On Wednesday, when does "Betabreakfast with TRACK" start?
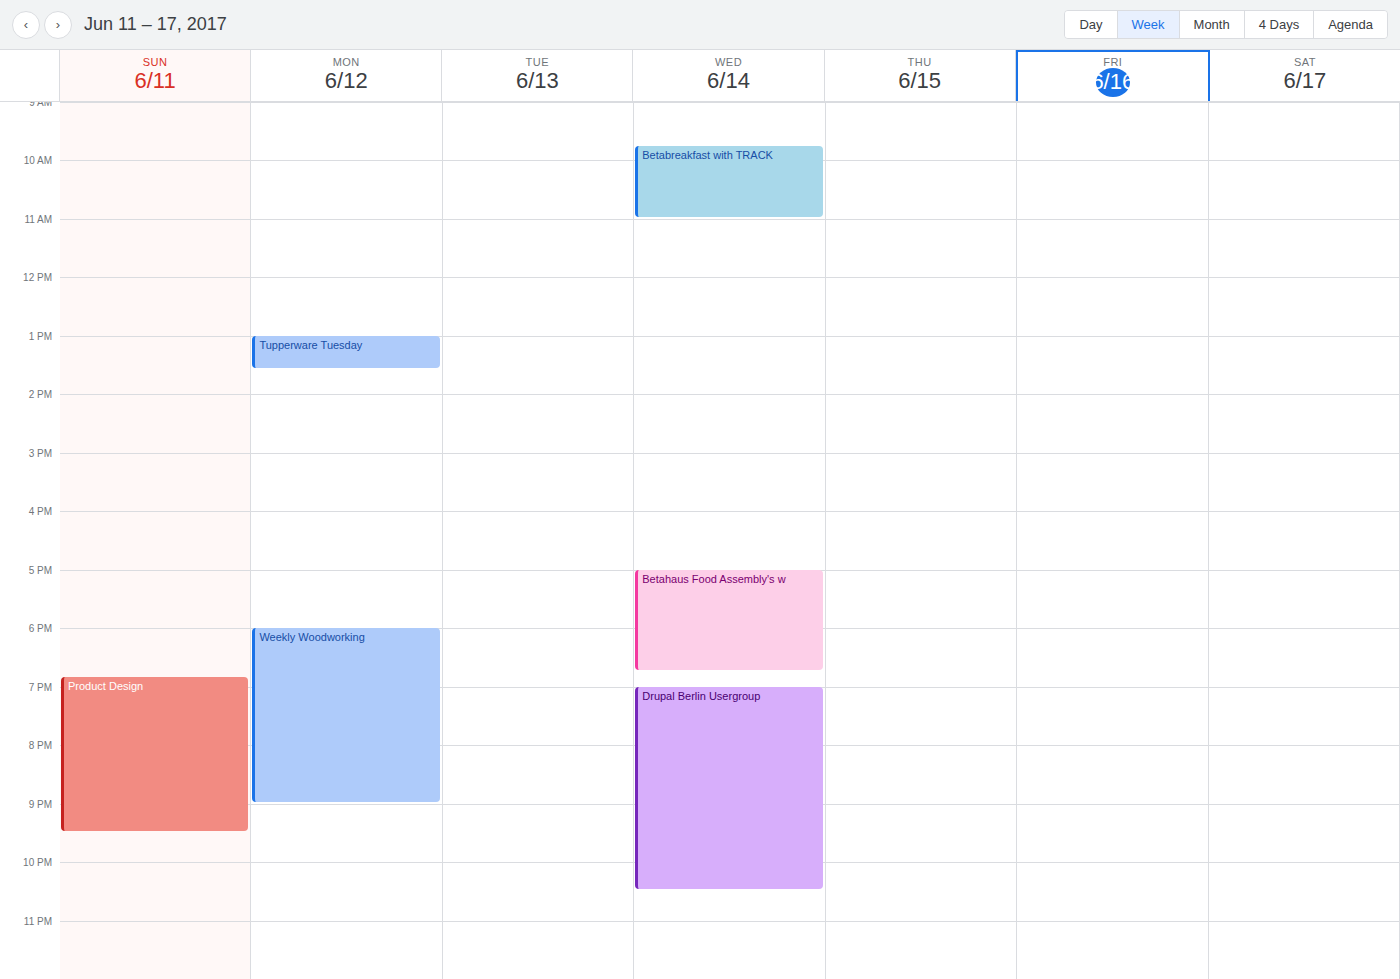
09:45